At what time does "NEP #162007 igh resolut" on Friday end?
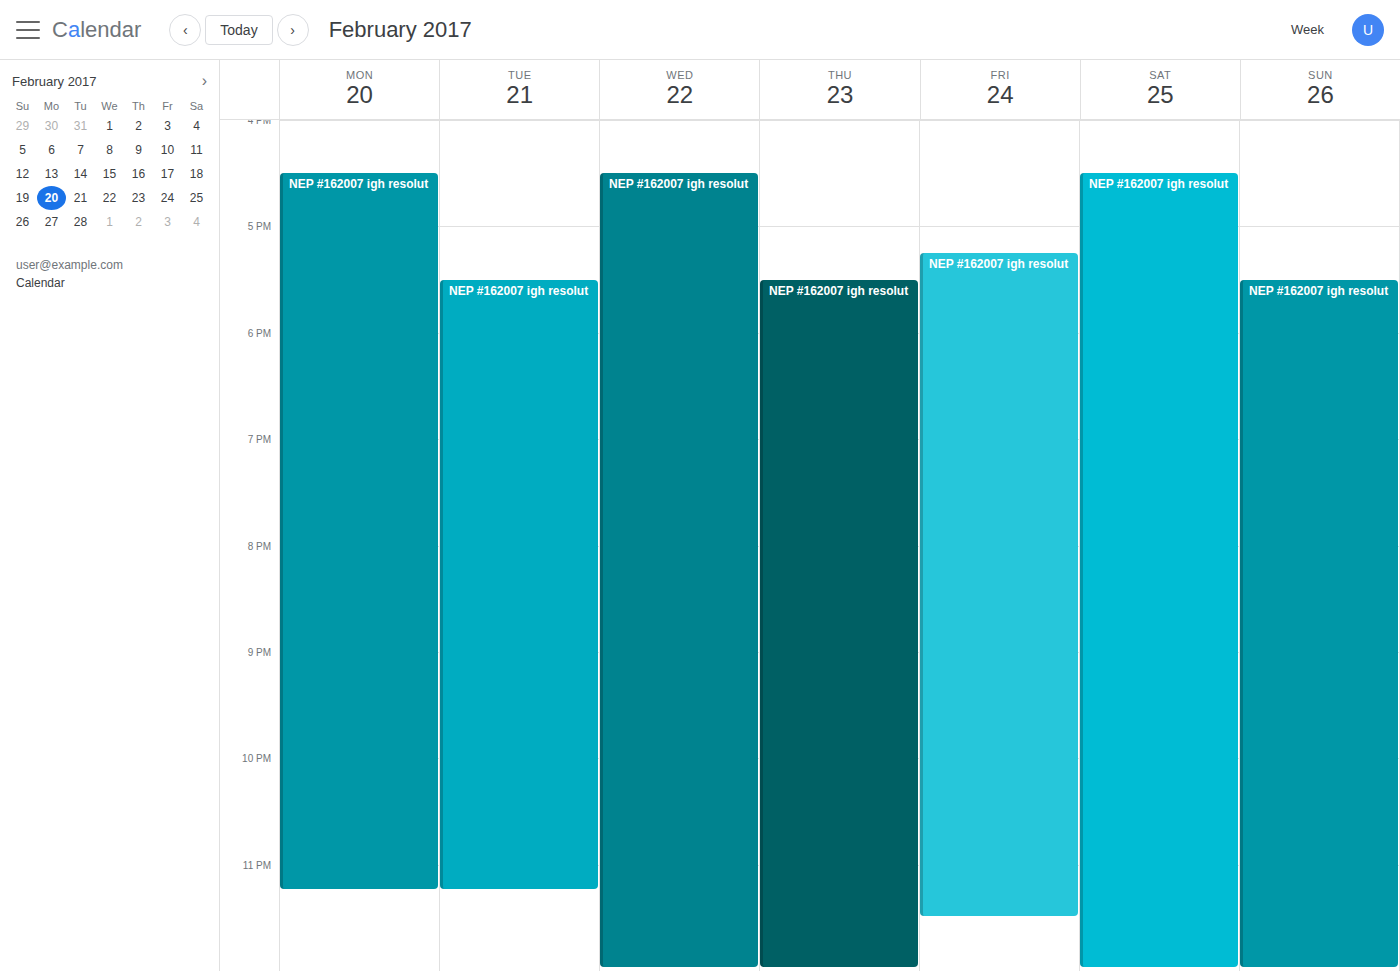
11:30 PM